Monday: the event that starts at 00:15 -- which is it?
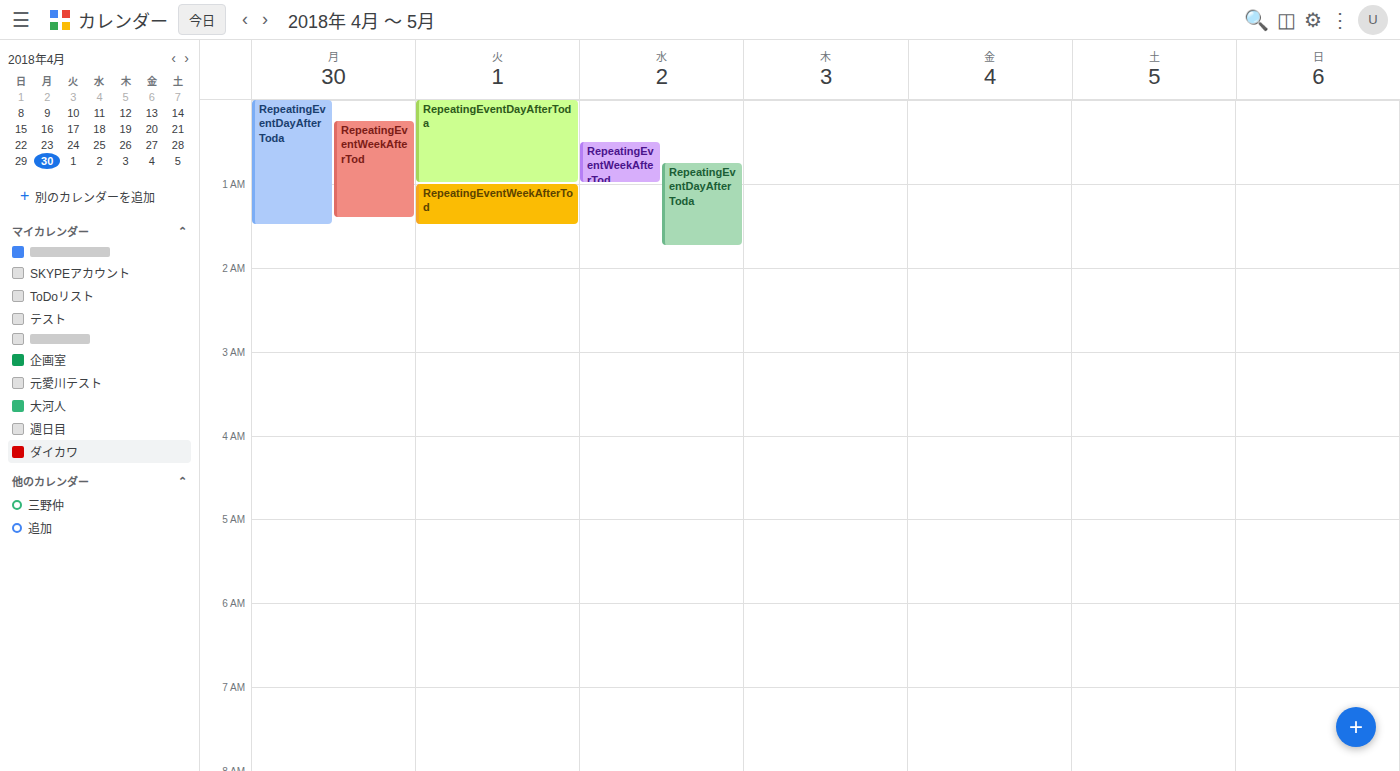
"RepeatingEventWeekAfterTod"